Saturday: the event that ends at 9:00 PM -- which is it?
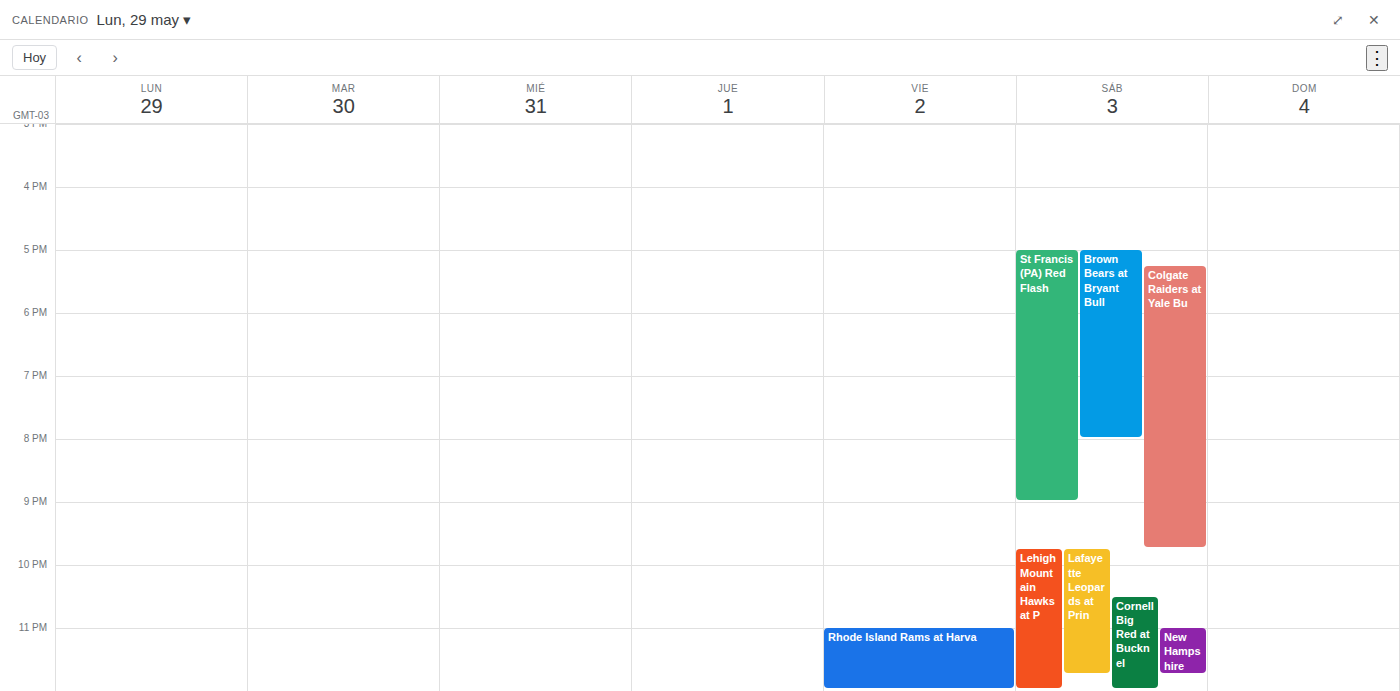
"St Francis (PA) Red Flash"